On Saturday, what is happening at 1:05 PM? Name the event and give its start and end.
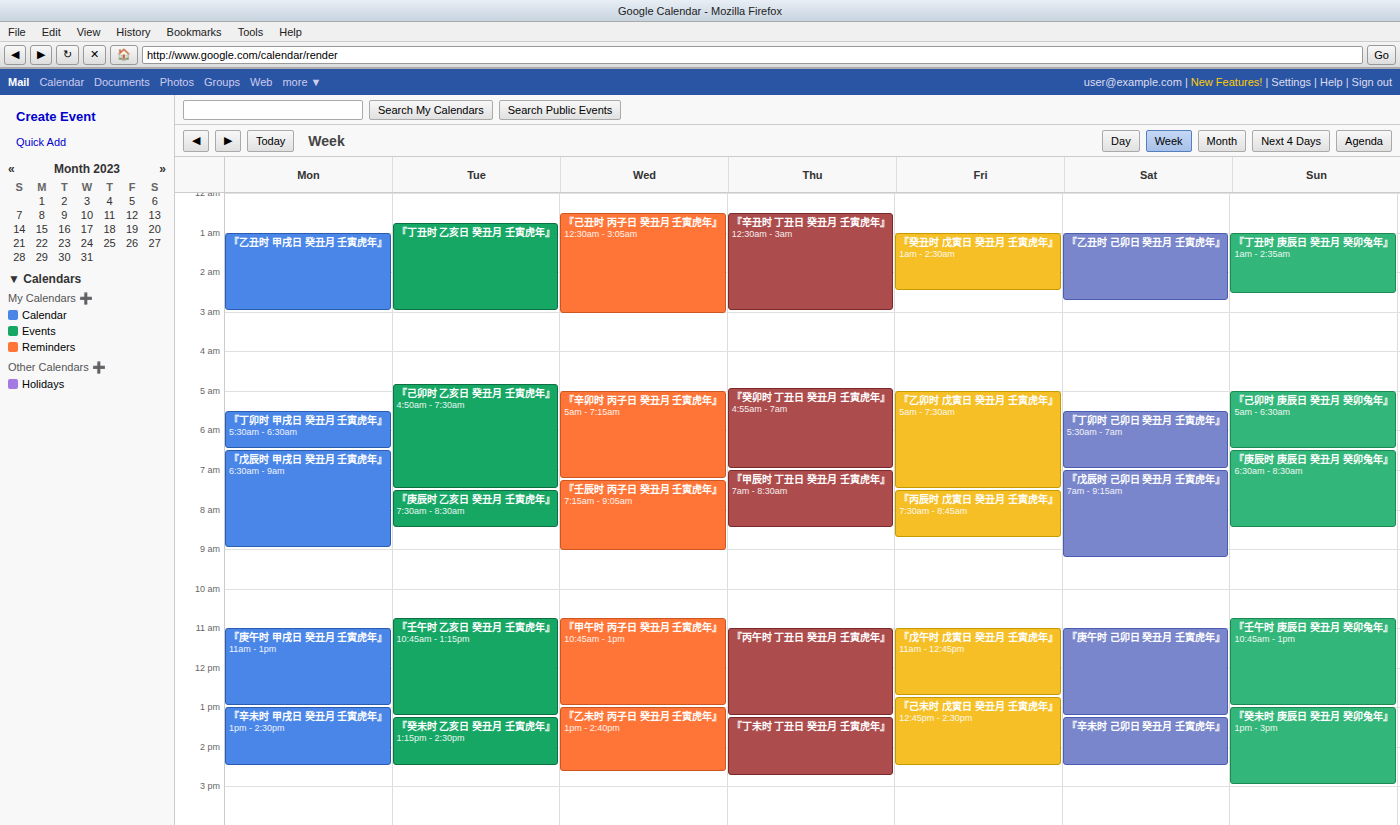
"『庚午时 己卯日 癸丑月 壬寅虎年』", 11:00 AM to 1:15 PM